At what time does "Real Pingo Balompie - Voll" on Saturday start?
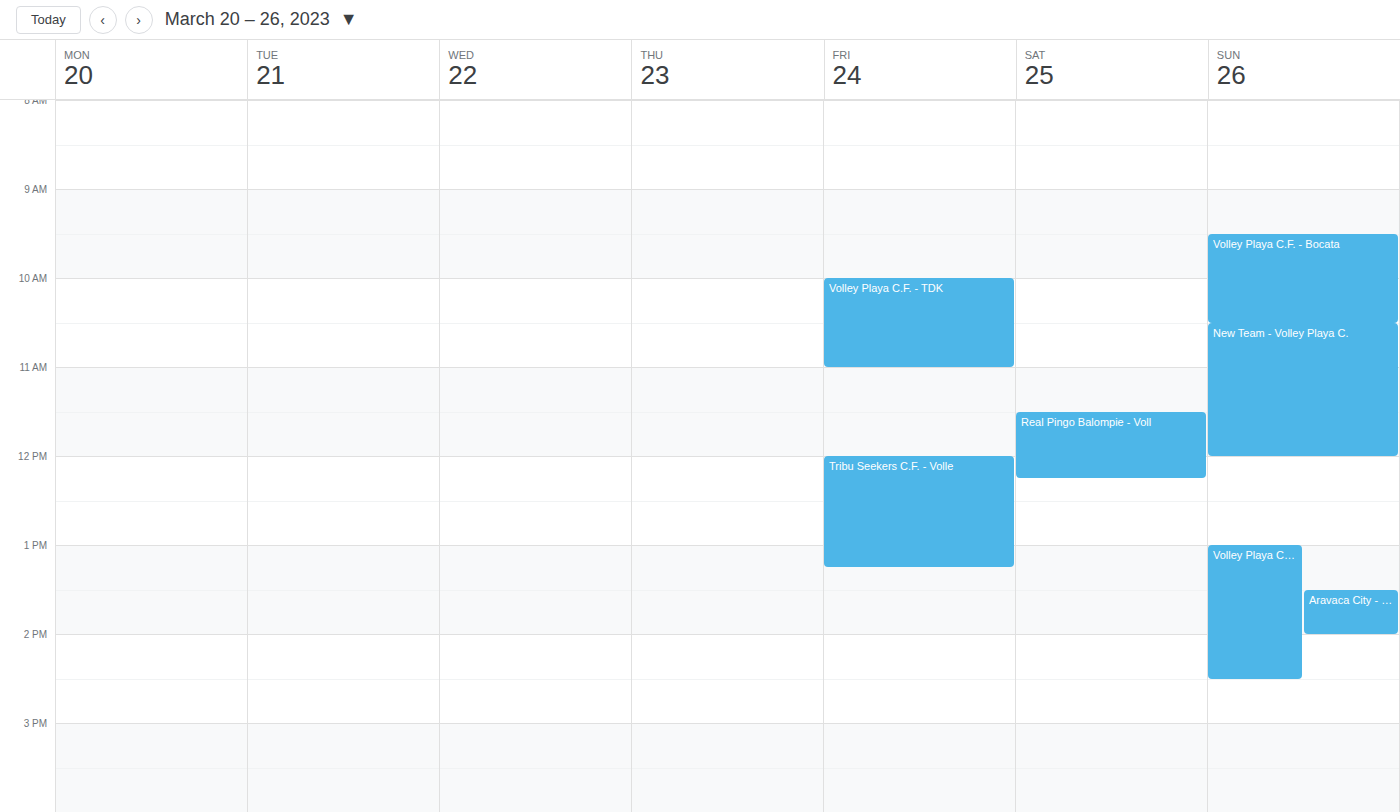
11:30 AM